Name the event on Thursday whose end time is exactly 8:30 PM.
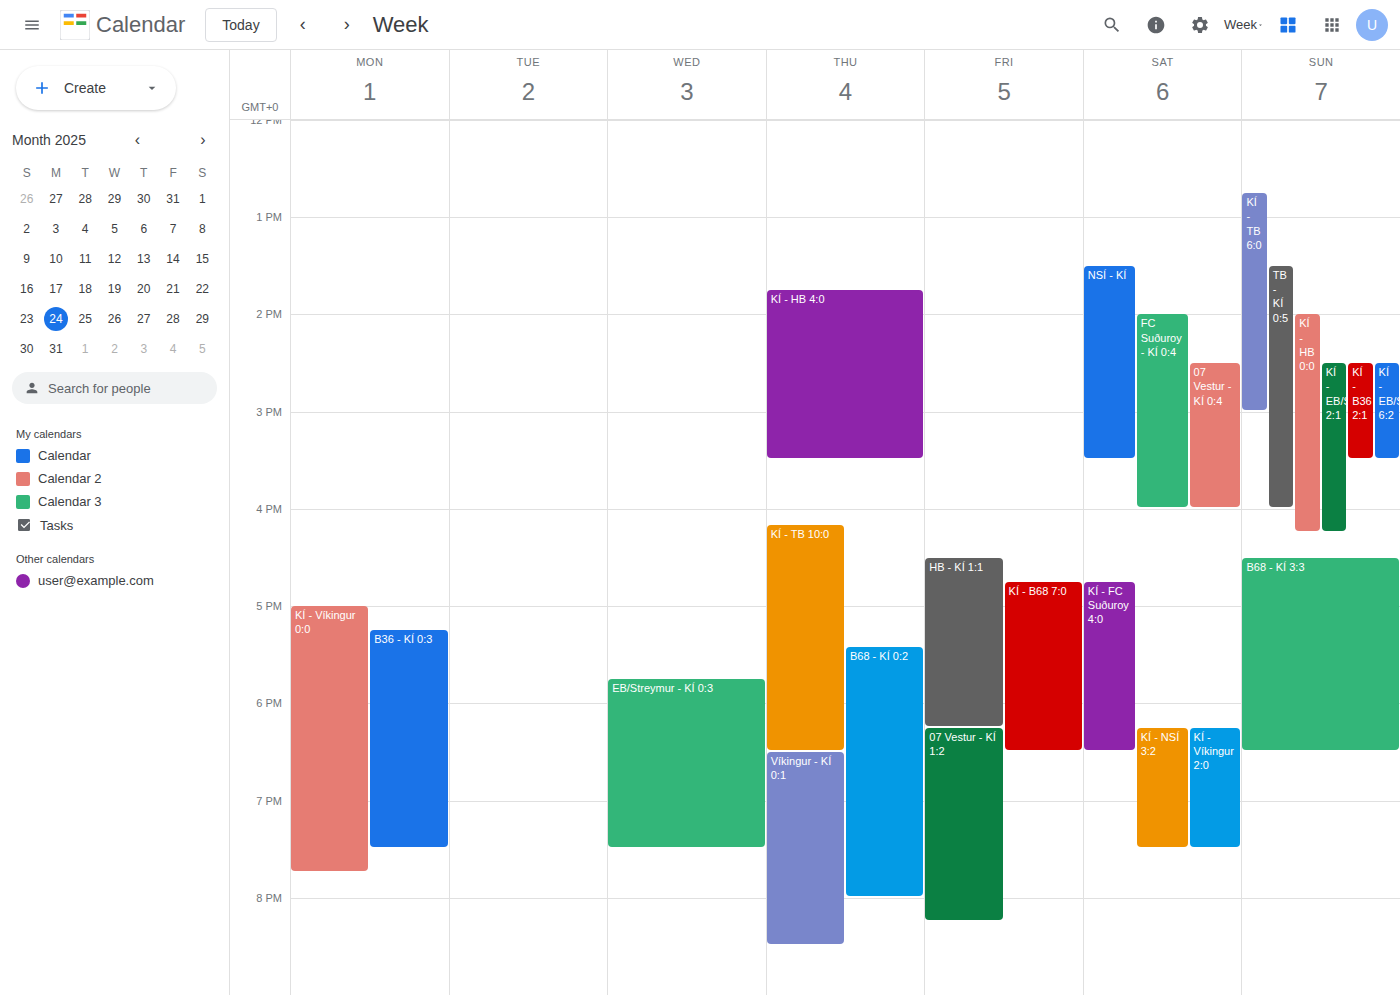
"Víkingur - KÍ 0:1"